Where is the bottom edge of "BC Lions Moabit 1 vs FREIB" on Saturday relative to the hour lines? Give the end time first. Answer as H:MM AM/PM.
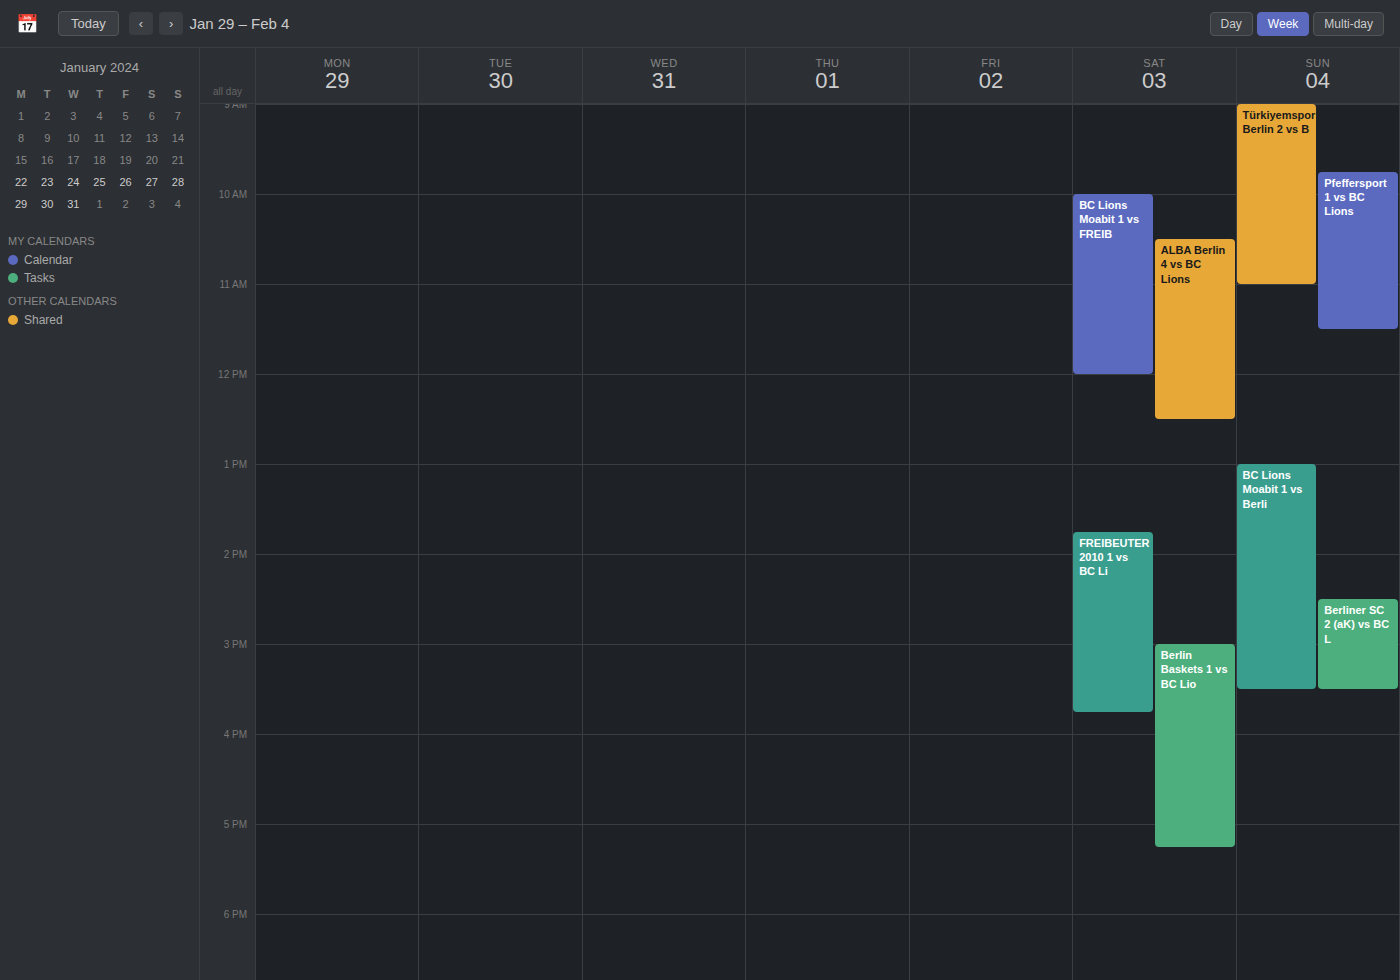
12:00 PM -- exactly on the 12 PM line.